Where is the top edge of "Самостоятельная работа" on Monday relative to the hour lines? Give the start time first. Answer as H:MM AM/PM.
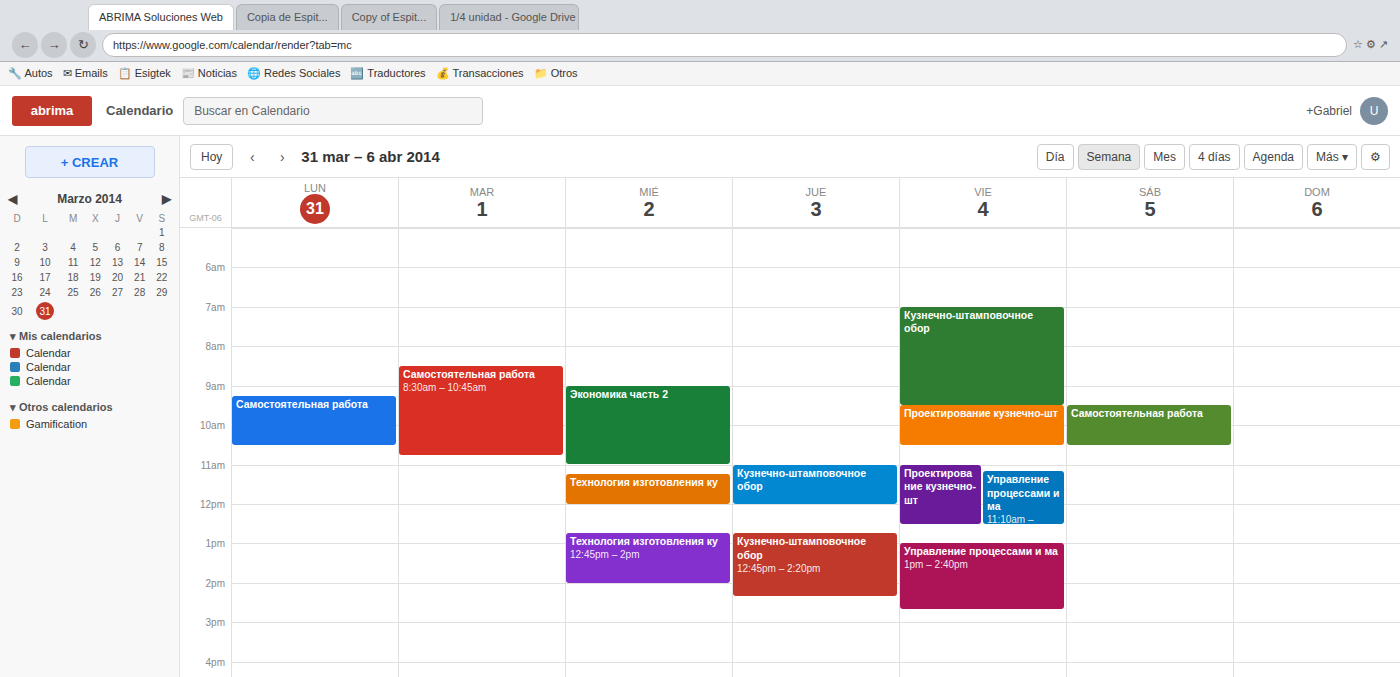
9:15 AM -- neither: a quarter of the way from the 9 AM line to the 10 AM line.